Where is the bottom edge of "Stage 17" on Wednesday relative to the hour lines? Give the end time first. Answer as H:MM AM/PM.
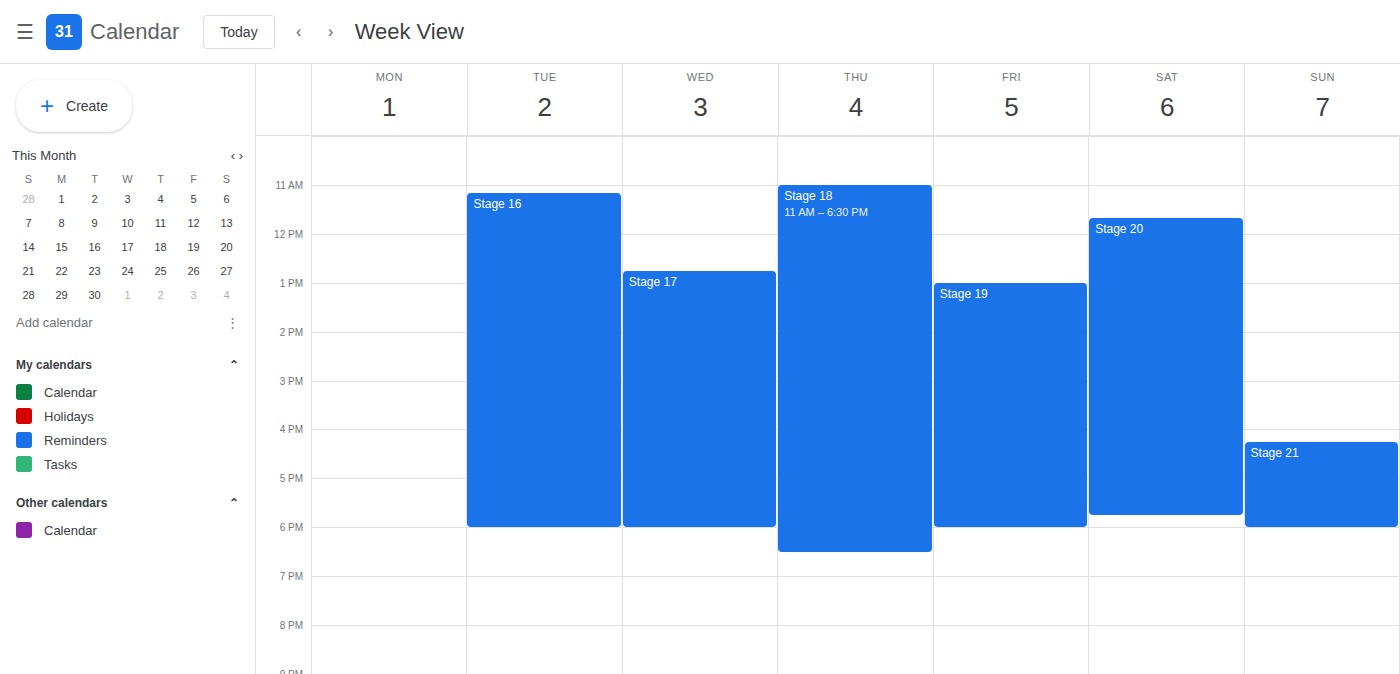
6:00 PM -- exactly on the 6 PM line.